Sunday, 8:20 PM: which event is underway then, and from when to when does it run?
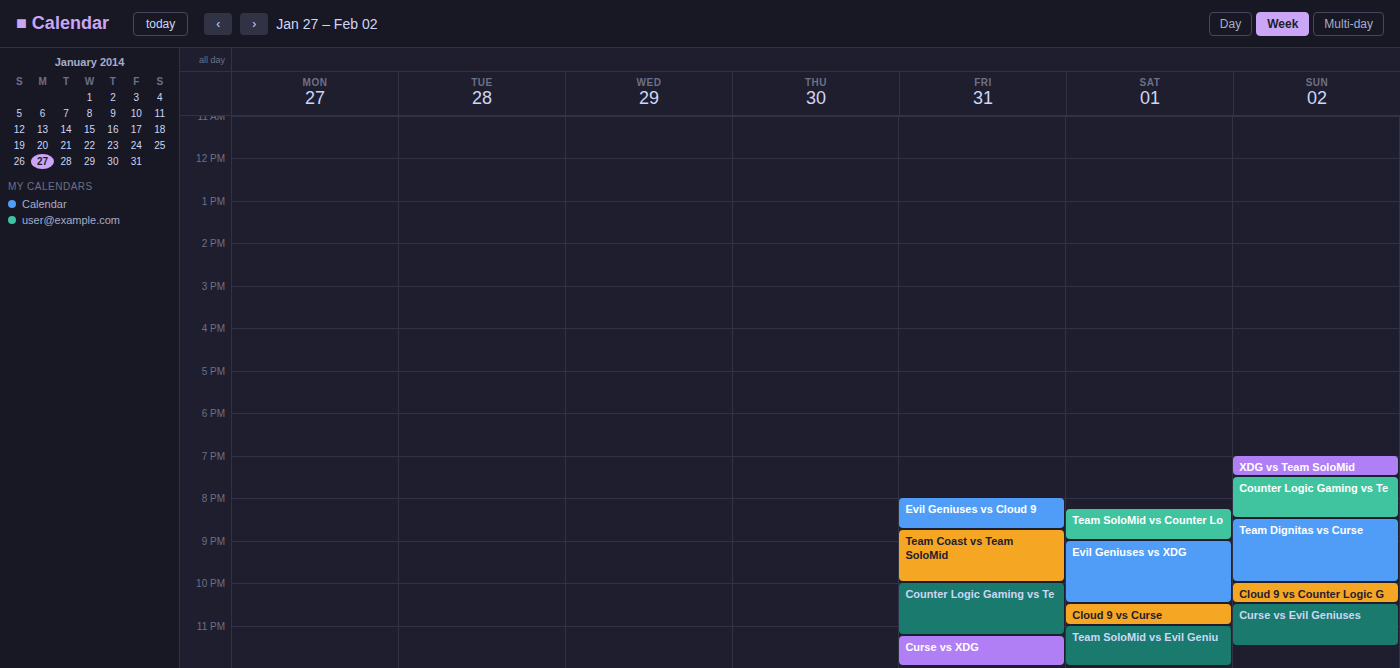
"Counter Logic Gaming vs Te", 7:30 PM to 8:30 PM